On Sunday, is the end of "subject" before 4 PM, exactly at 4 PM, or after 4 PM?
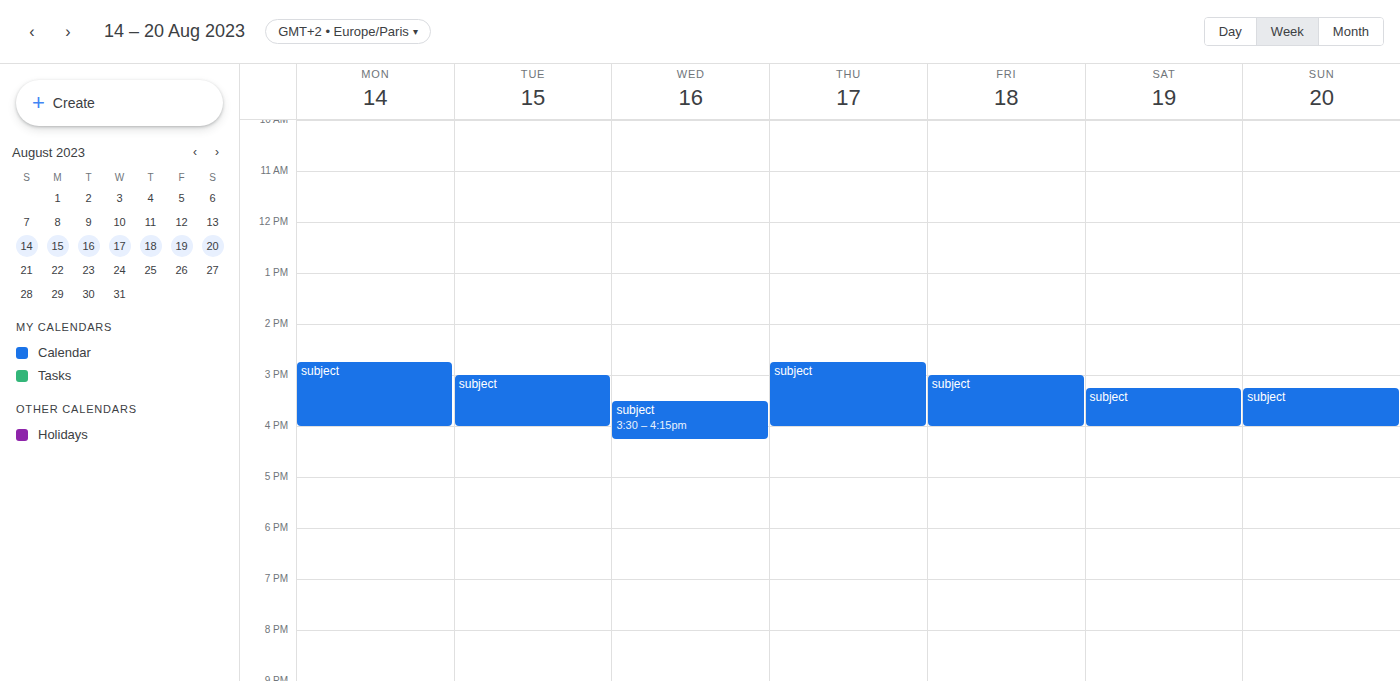
4:00 PM -- exactly at 4 PM, on the 4 PM line.